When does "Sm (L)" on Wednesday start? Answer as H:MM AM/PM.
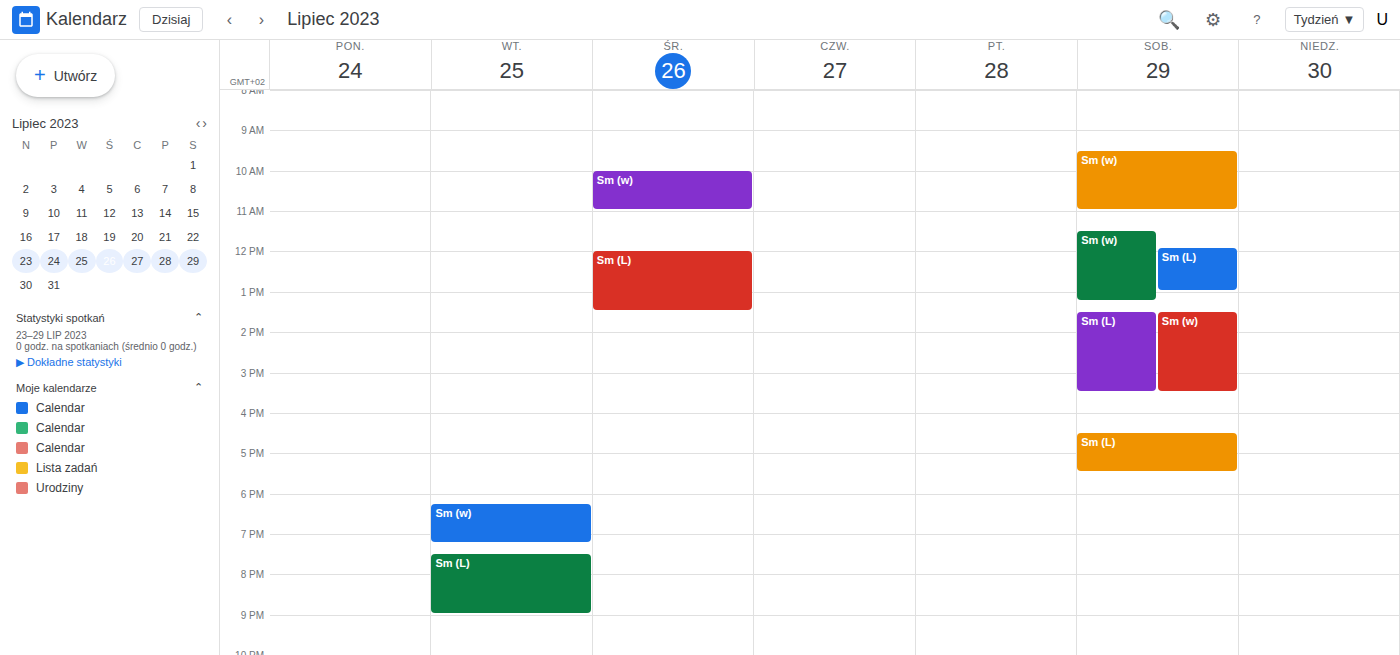
12:00 PM